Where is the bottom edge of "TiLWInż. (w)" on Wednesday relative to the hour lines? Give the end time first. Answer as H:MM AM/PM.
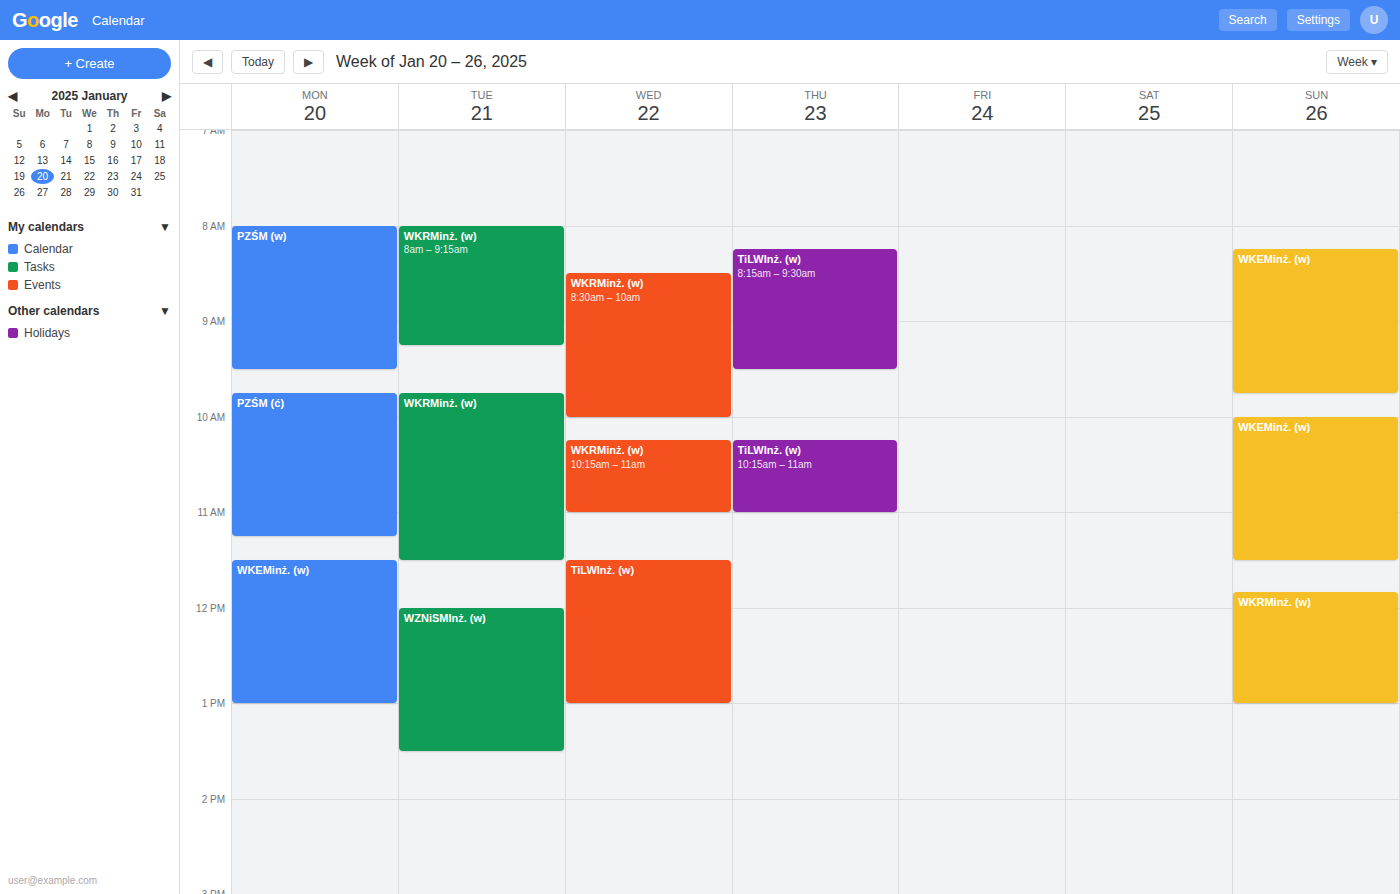
1:00 PM -- exactly on the 1 PM line.